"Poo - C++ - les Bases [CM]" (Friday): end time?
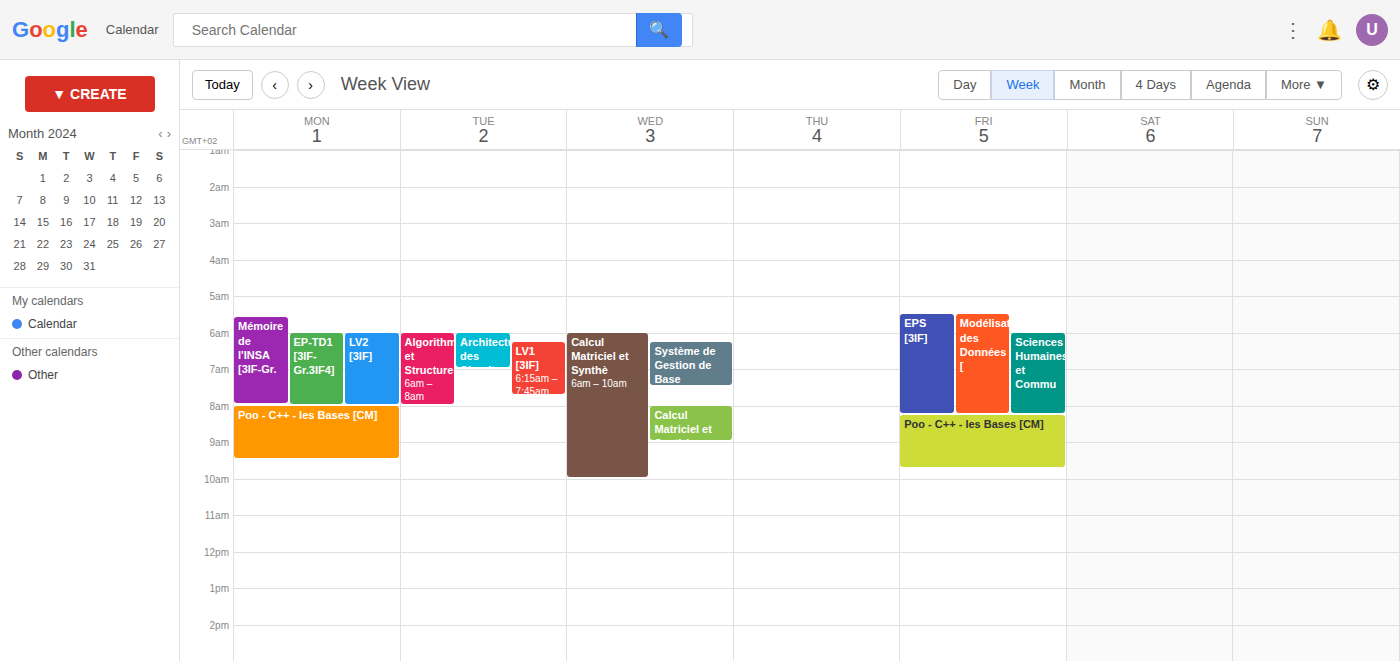
09:45